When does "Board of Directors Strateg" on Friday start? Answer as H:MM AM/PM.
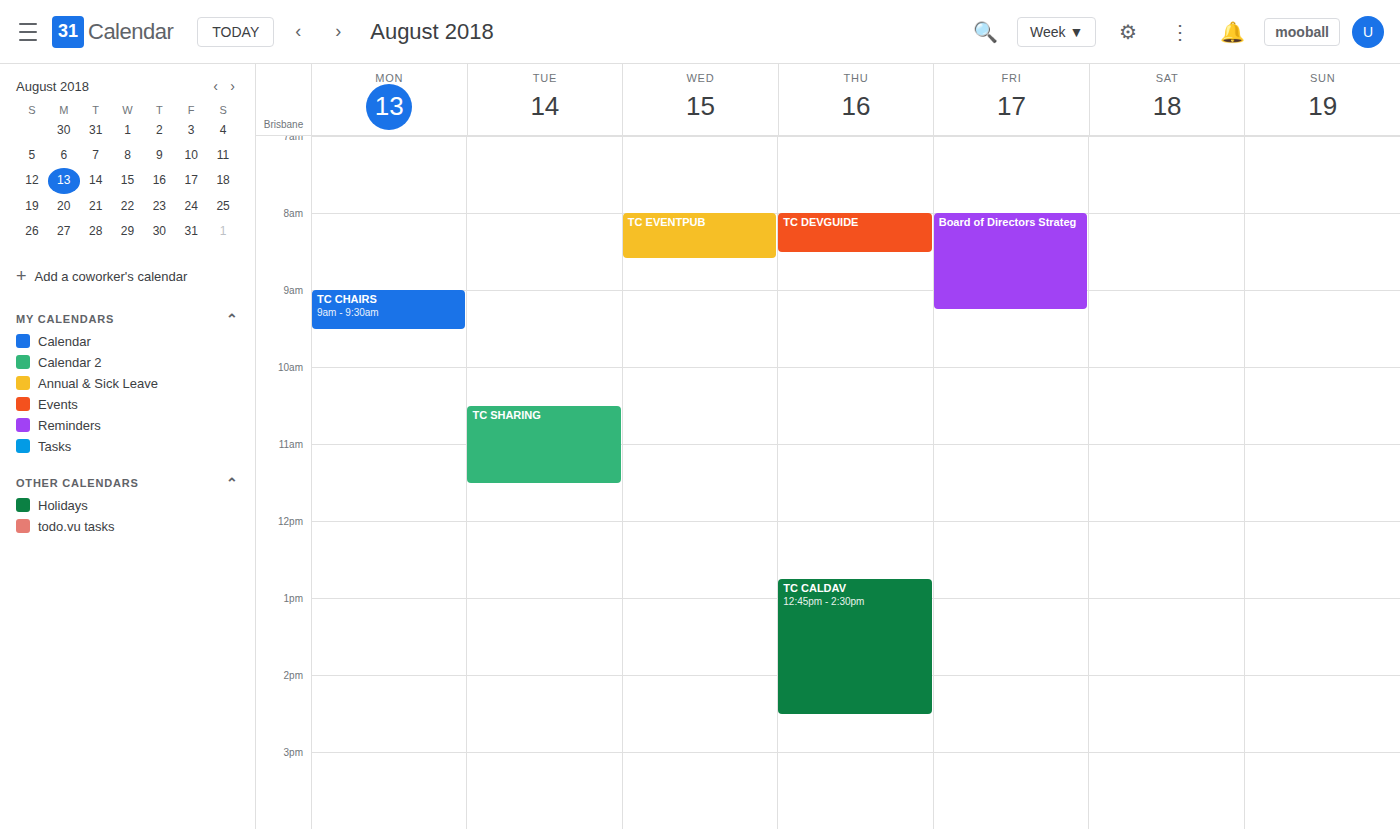
8:00 AM